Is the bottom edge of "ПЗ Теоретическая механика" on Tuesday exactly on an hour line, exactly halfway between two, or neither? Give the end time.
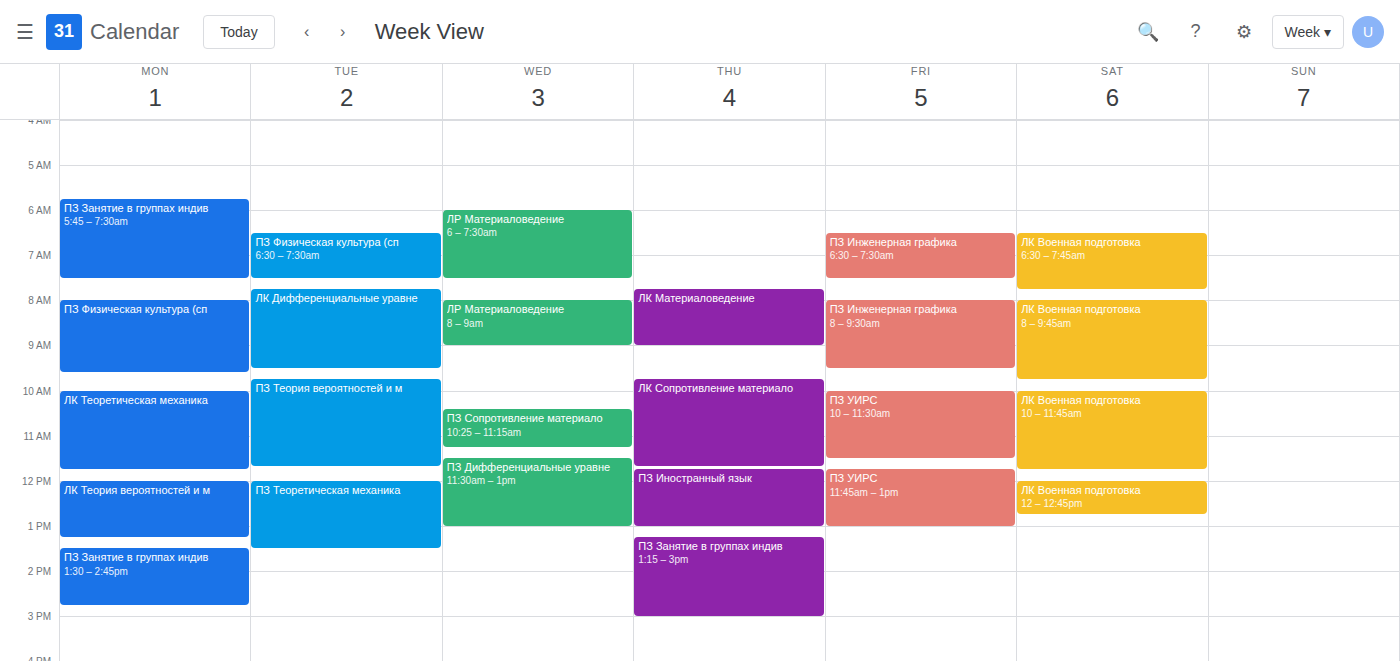
1:30 PM -- halfway between the 1 PM and 2 PM lines.